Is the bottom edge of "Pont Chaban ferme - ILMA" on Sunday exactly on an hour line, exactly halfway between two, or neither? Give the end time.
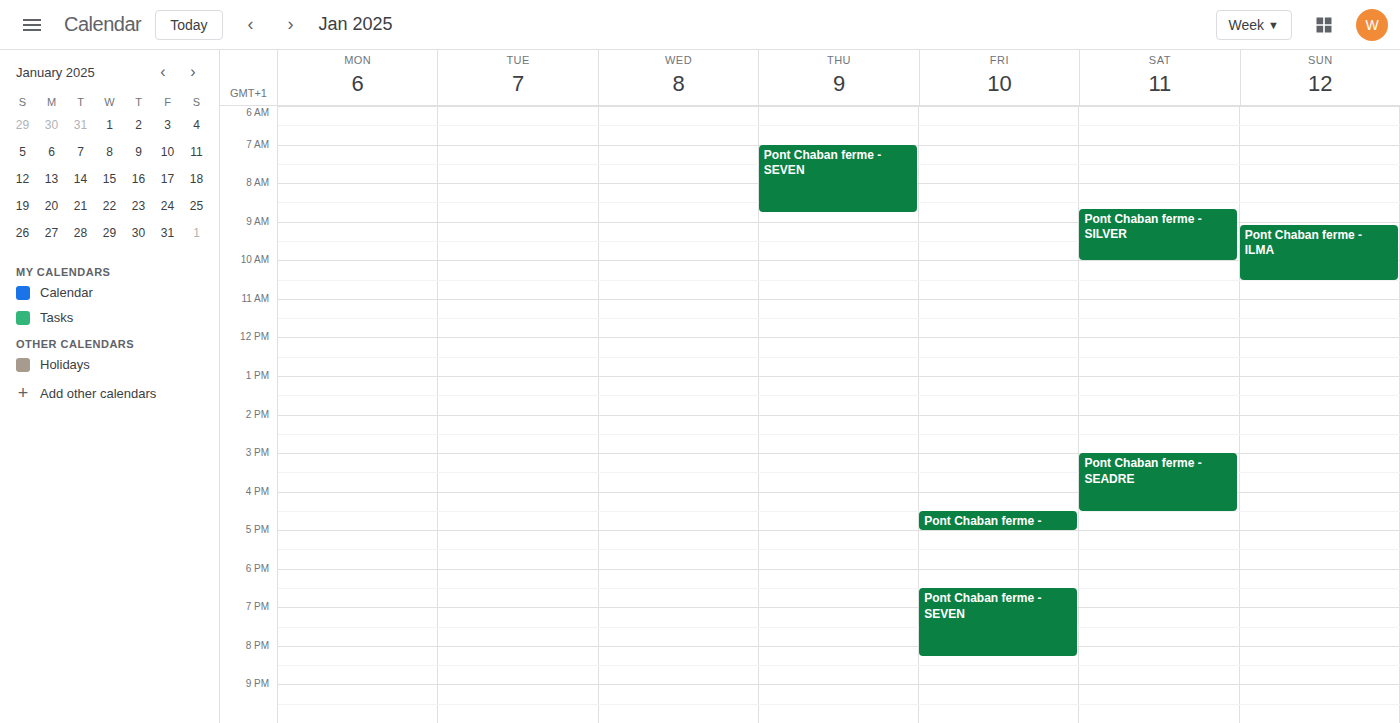
10:30 AM -- halfway between the 10 AM and 11 AM lines.